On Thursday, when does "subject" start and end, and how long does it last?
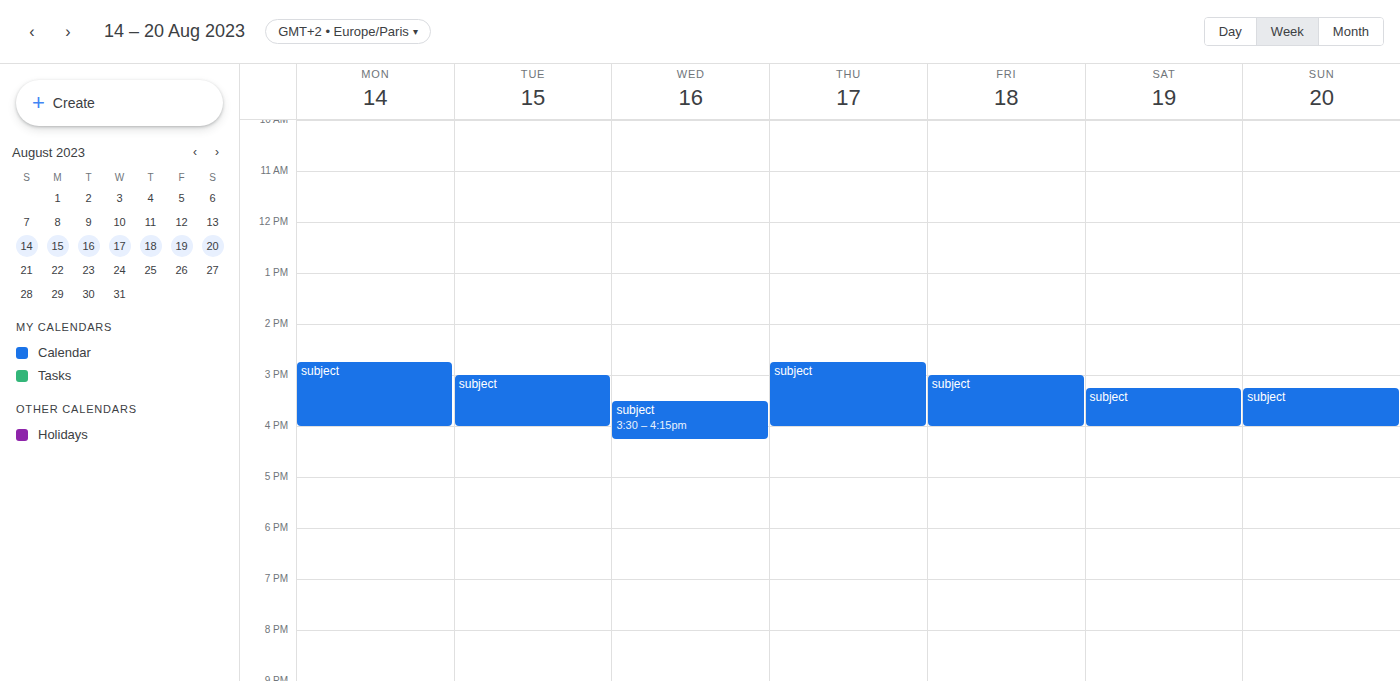
2:45 PM to 4:00 PM, 1 hour 15 minutes